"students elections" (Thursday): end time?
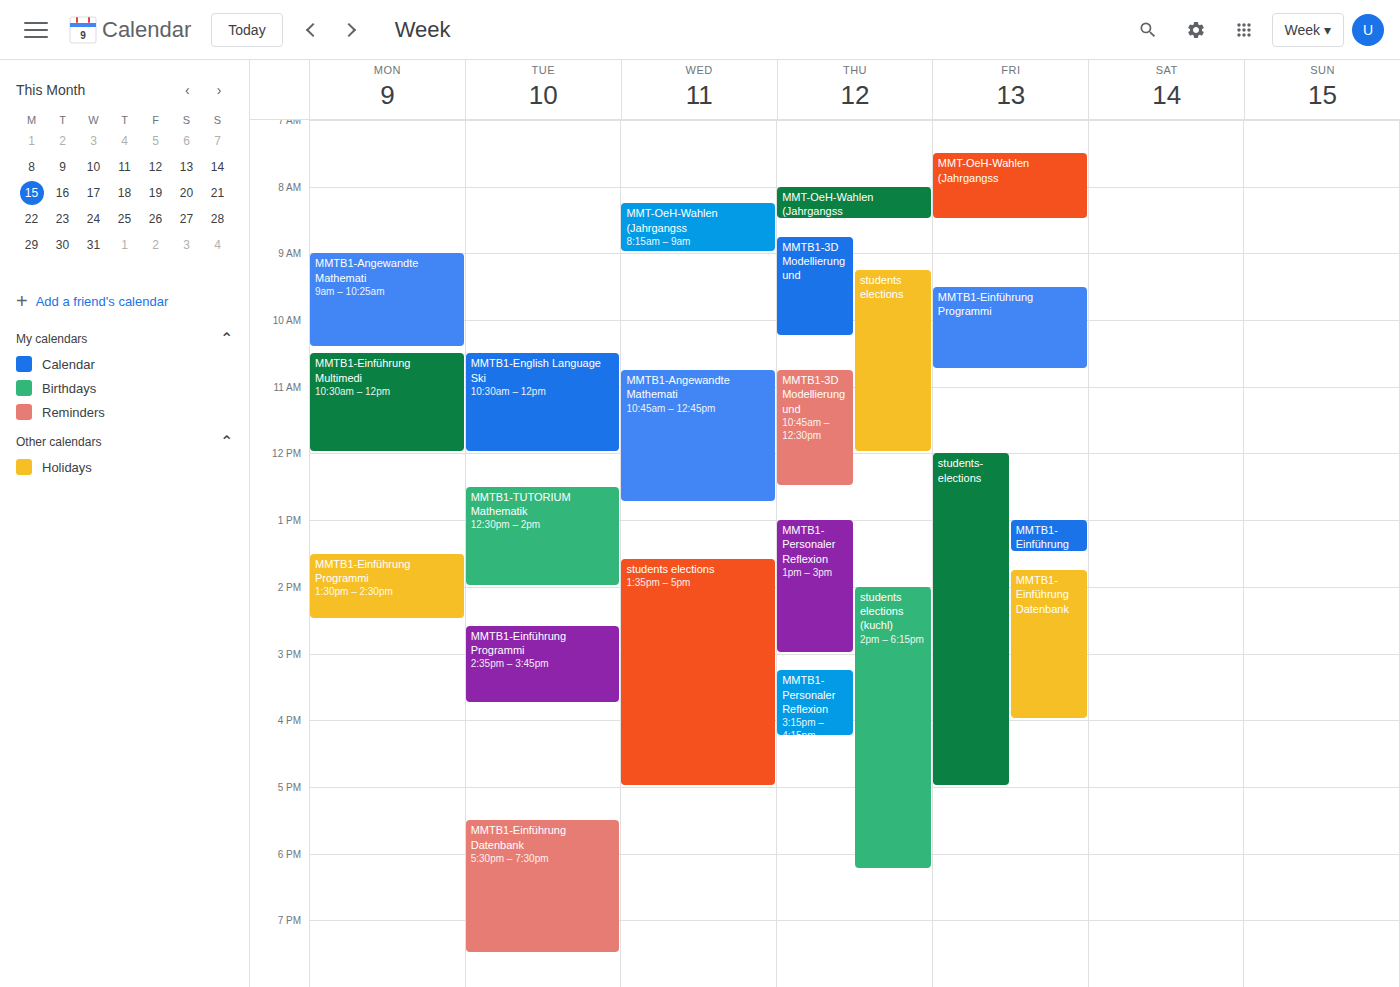
12:00 PM